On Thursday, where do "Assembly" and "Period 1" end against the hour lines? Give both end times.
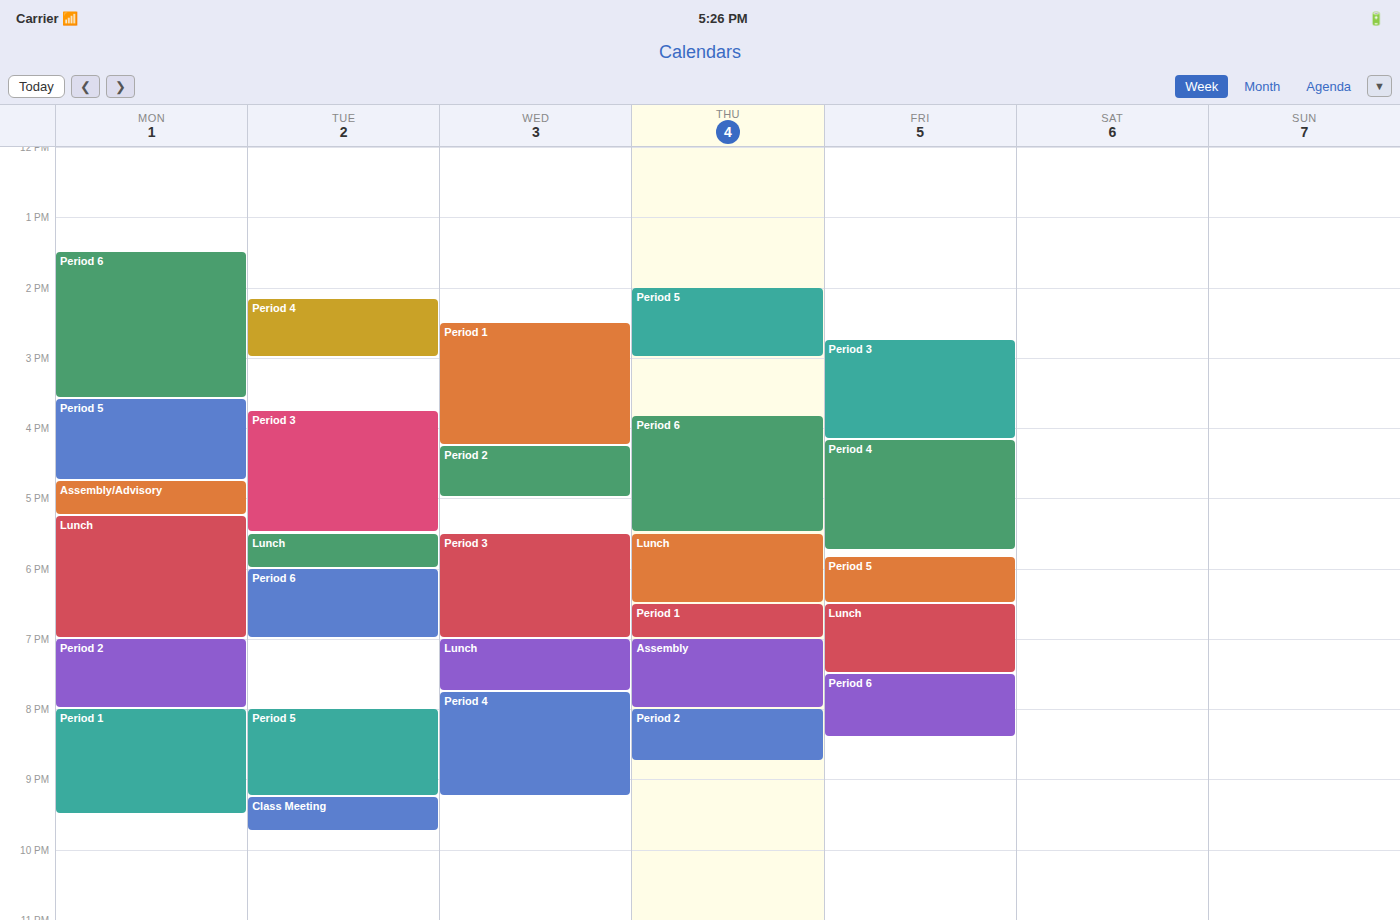
"Assembly": 8:00 PM, exactly on the 8 PM line. "Period 1": 7:00 PM, exactly on the 7 PM line.